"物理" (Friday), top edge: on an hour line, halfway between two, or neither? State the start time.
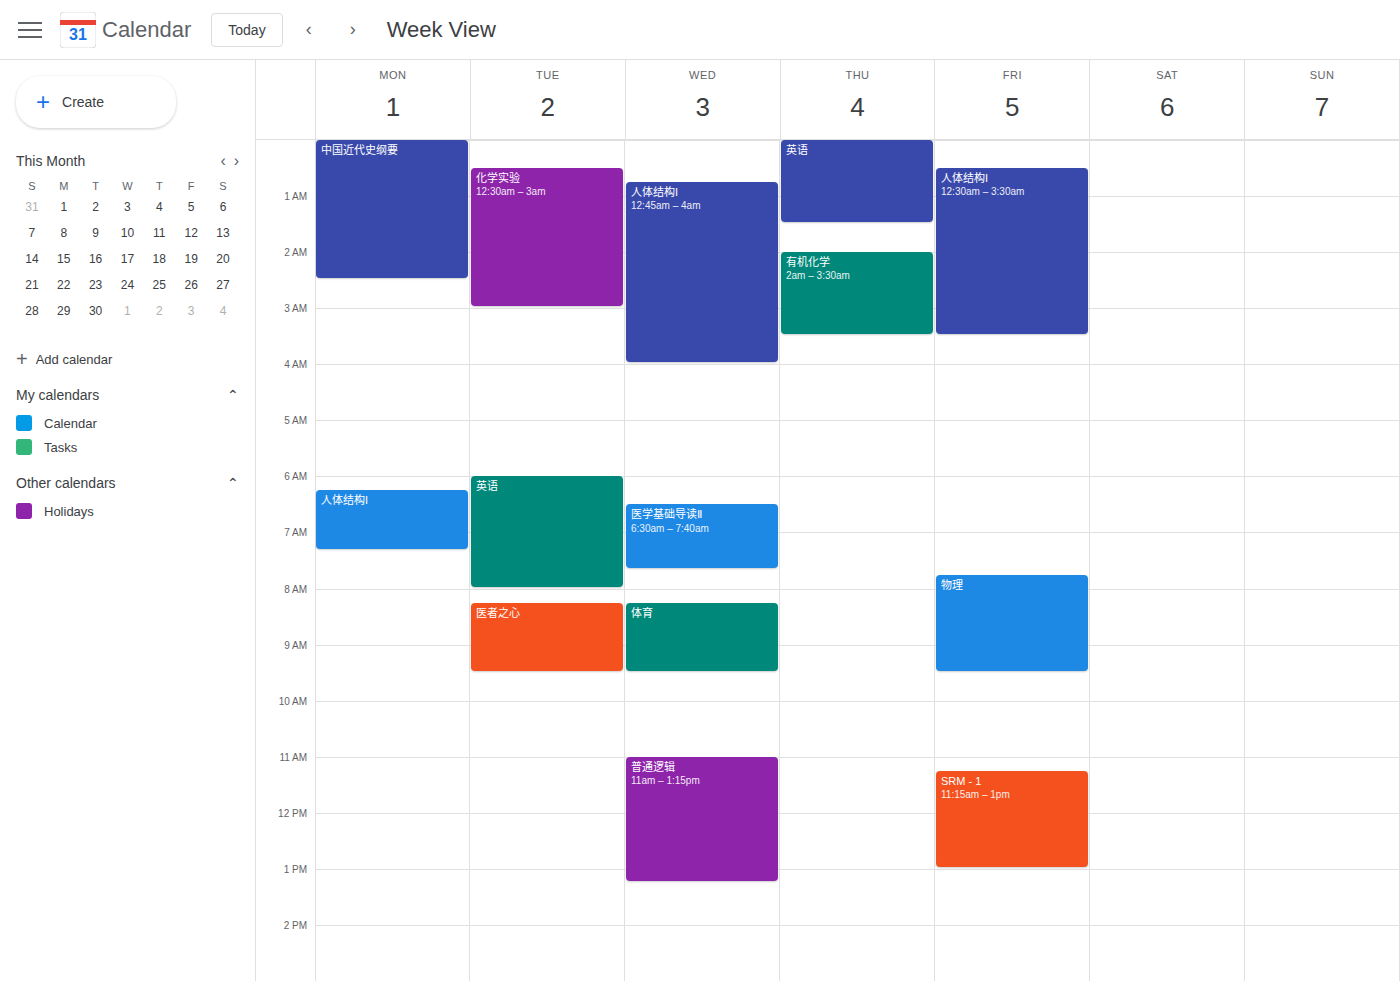
7:45 AM -- neither: three quarters of the way from the 7 AM line to the 8 AM line.